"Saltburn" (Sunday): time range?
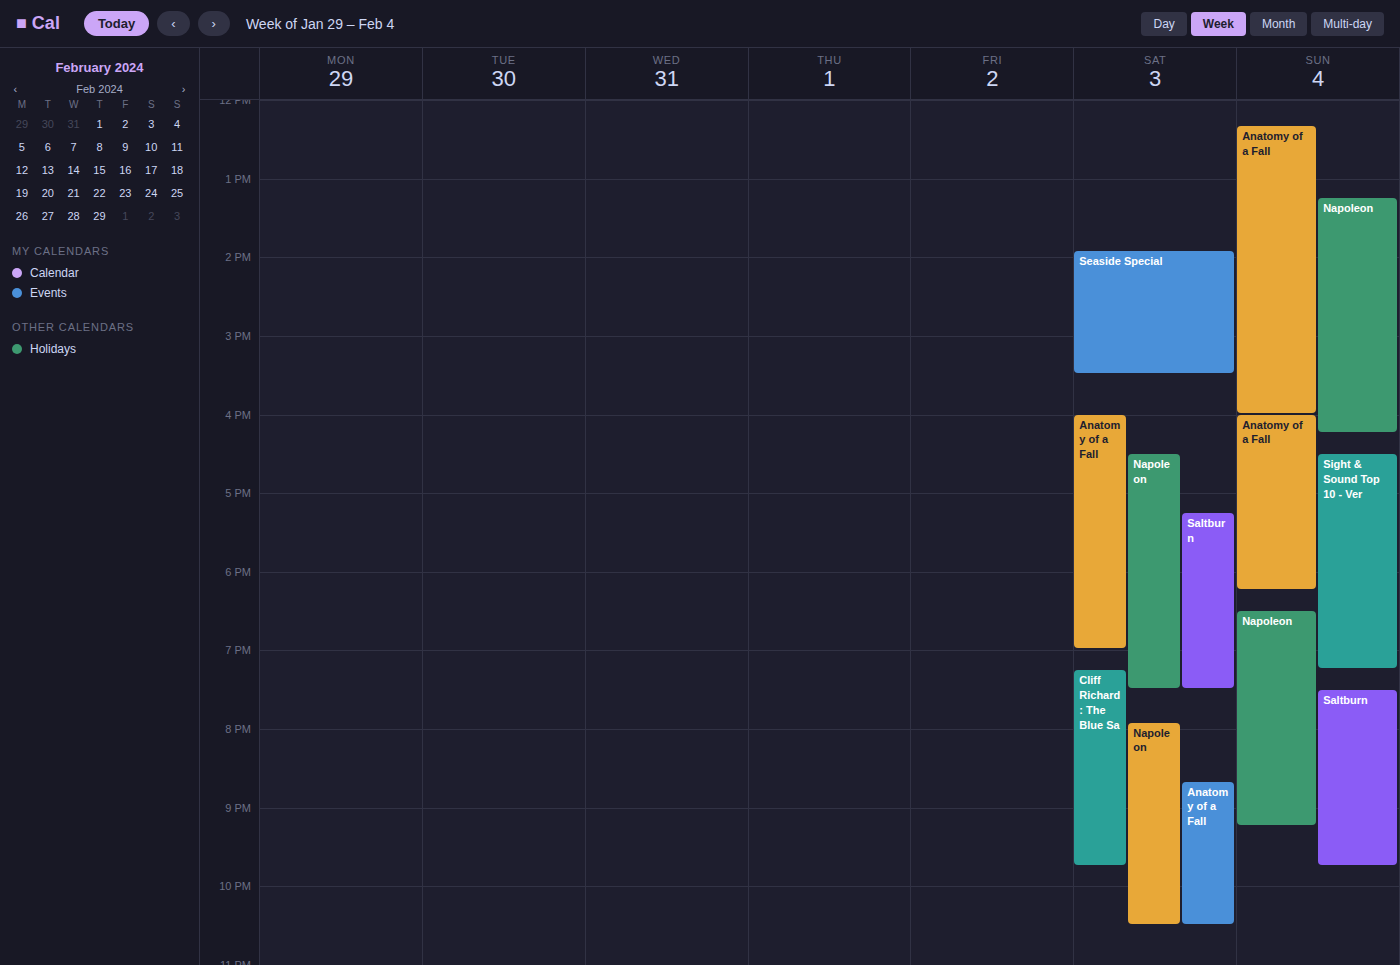
7:30 PM to 9:45 PM